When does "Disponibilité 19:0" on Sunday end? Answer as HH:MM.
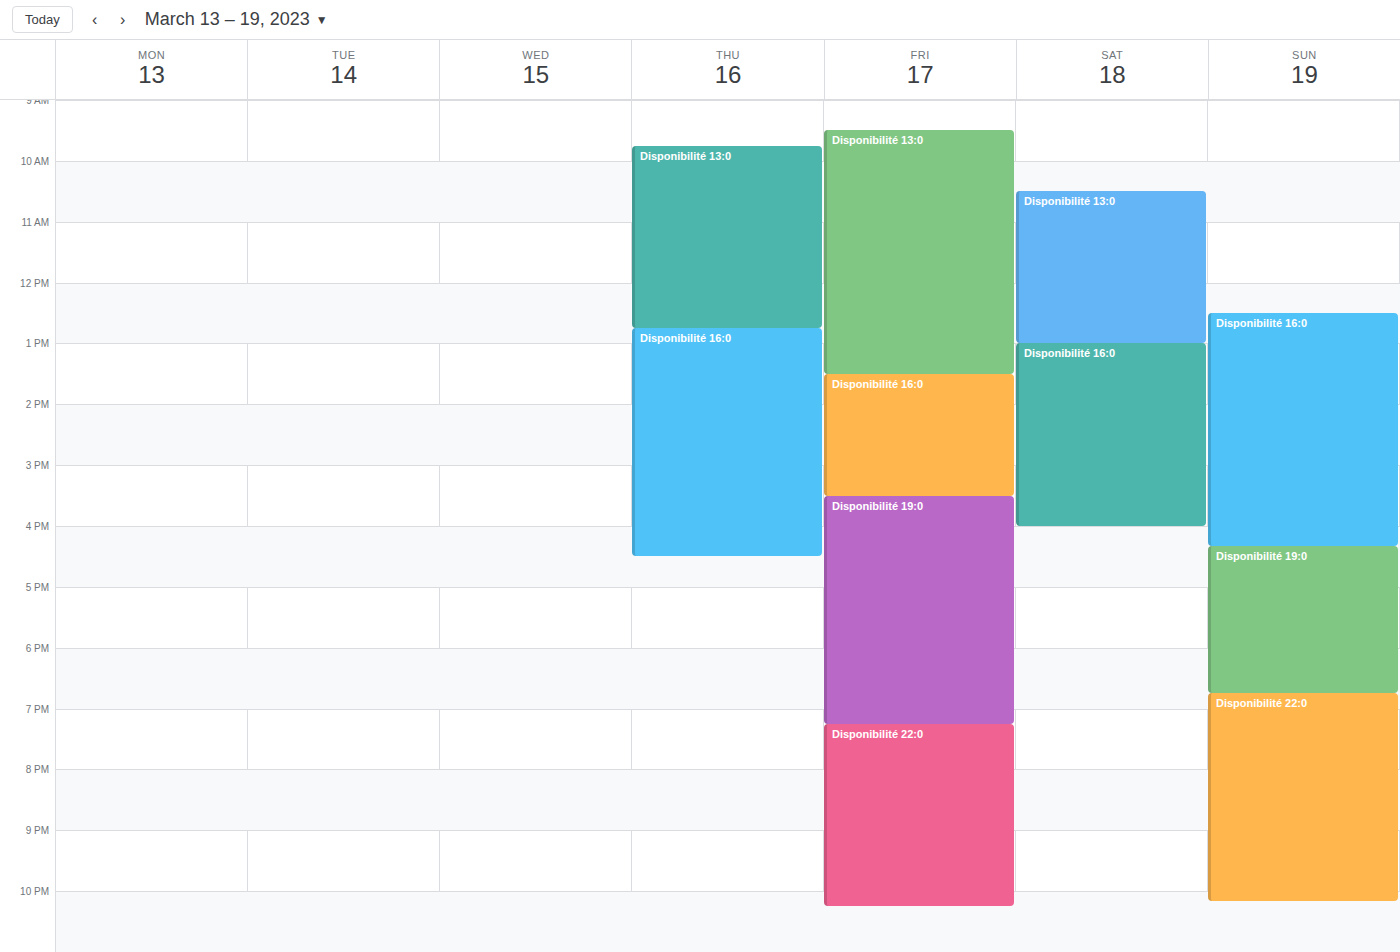
18:45